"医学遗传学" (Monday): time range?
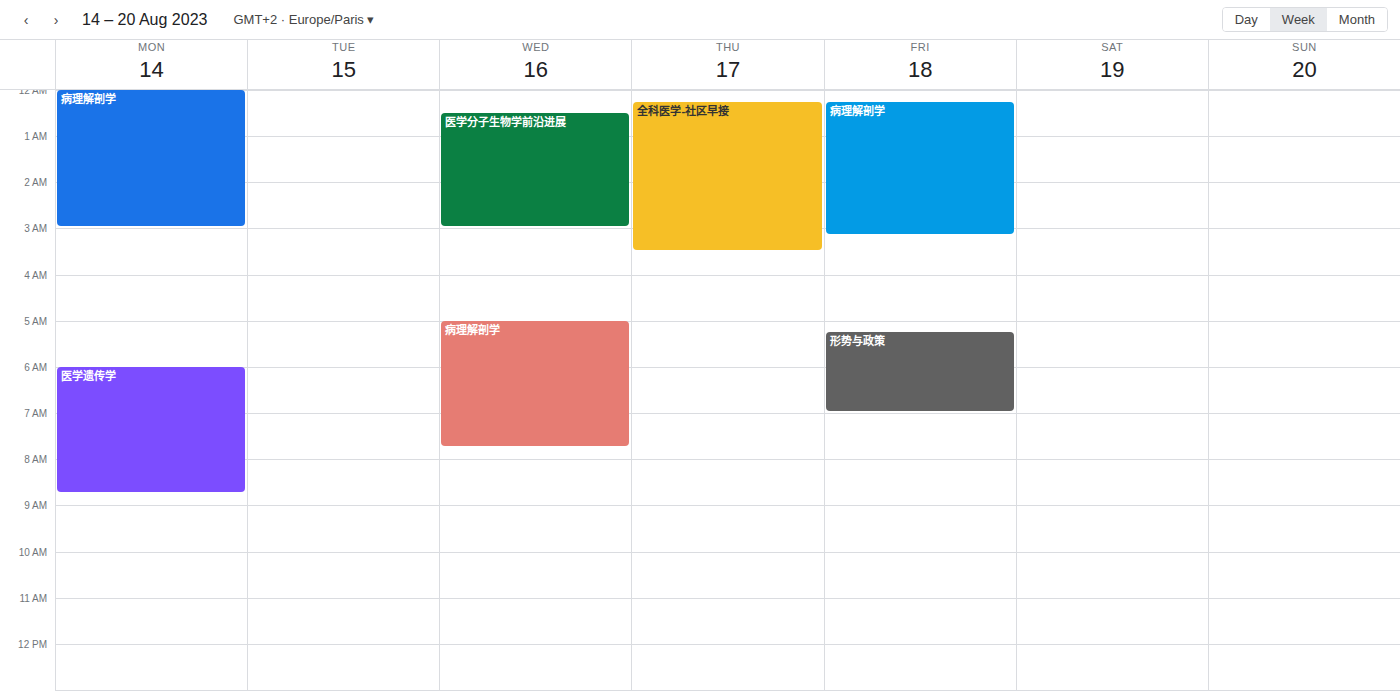
6:00 AM to 8:45 AM